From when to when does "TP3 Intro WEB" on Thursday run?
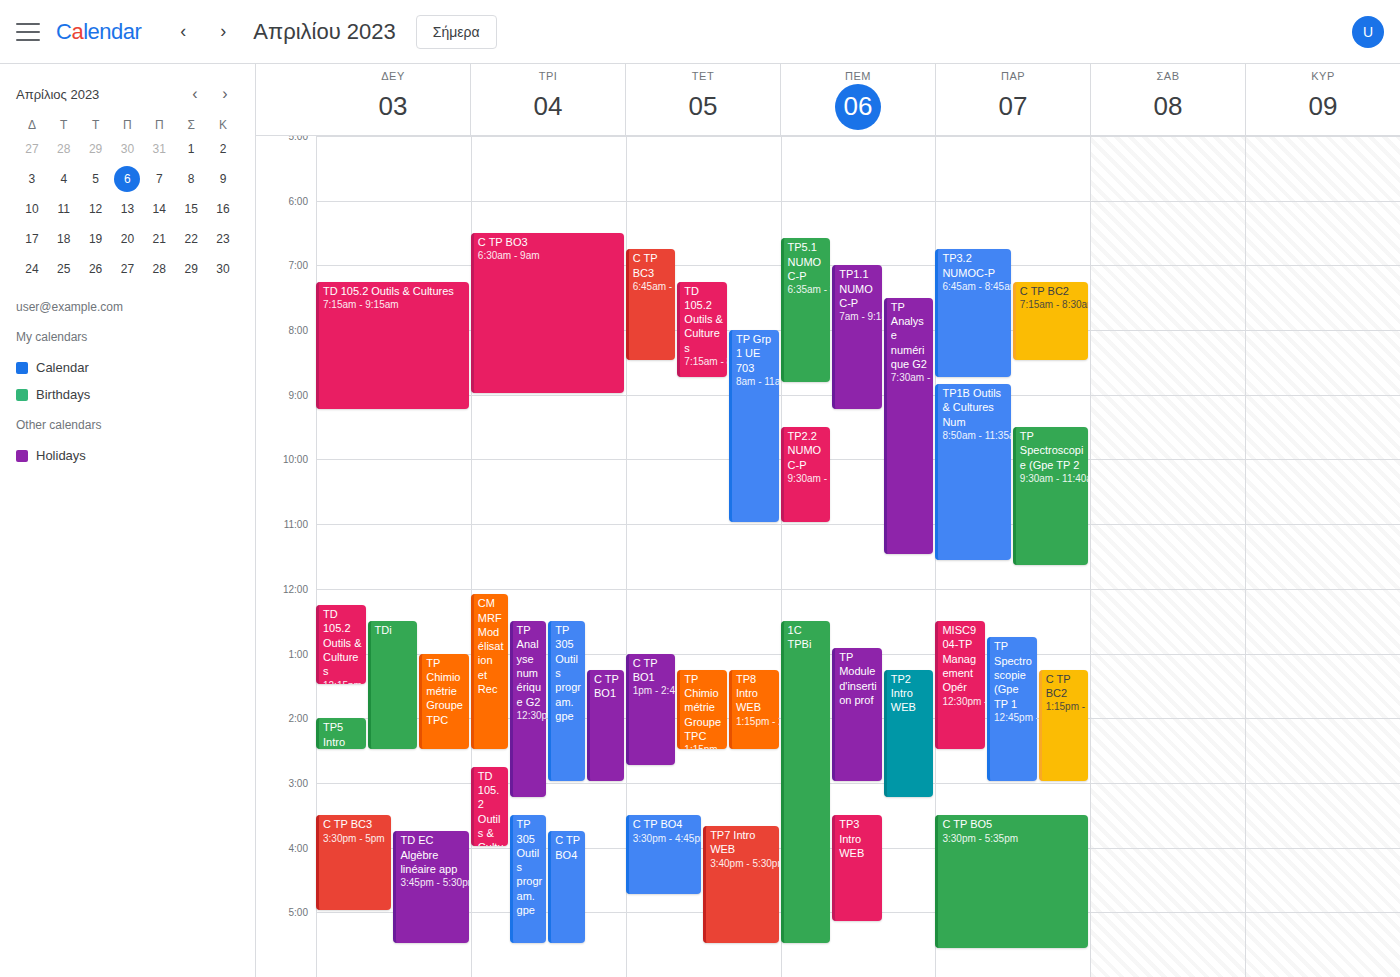
3:30 PM to 5:10 PM